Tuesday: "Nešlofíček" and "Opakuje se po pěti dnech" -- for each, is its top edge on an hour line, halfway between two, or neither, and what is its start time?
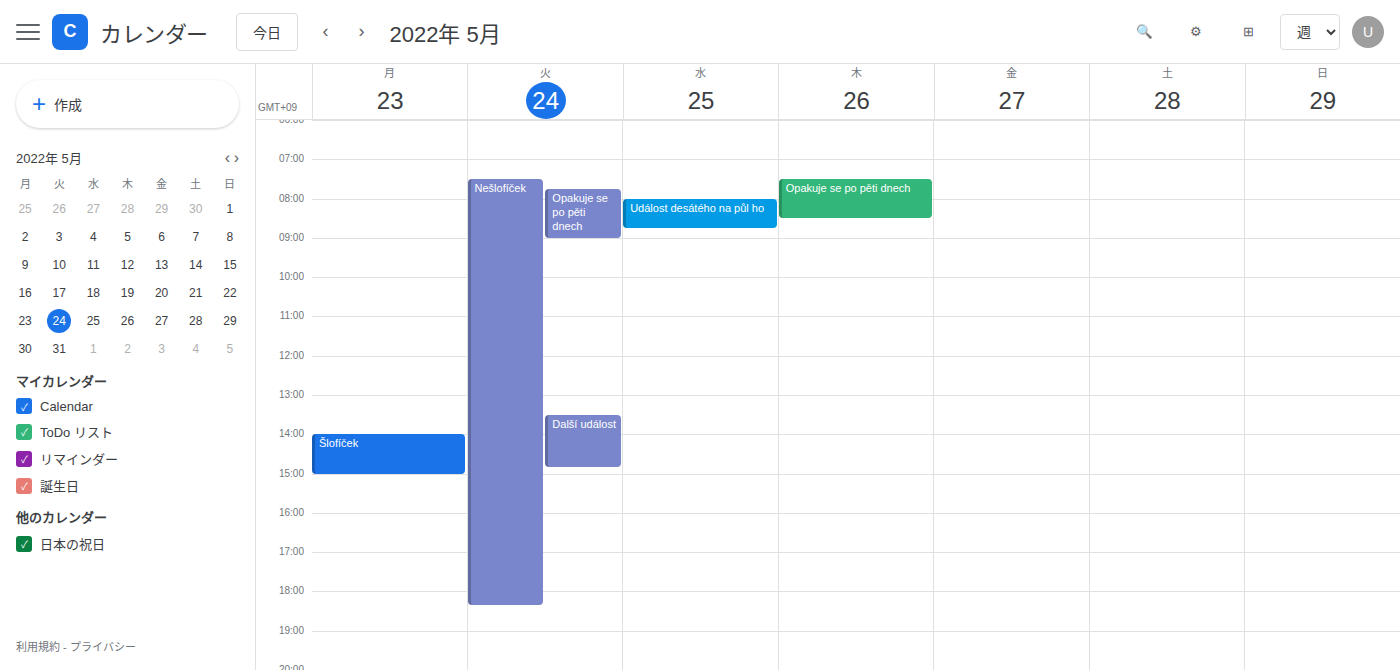
"Nešlofíček": 7:30 AM, halfway between the 7 AM and 8 AM lines. "Opakuje se po pěti dnech": 7:45 AM, neither: three quarters of the way from the 7 AM line to the 8 AM line.